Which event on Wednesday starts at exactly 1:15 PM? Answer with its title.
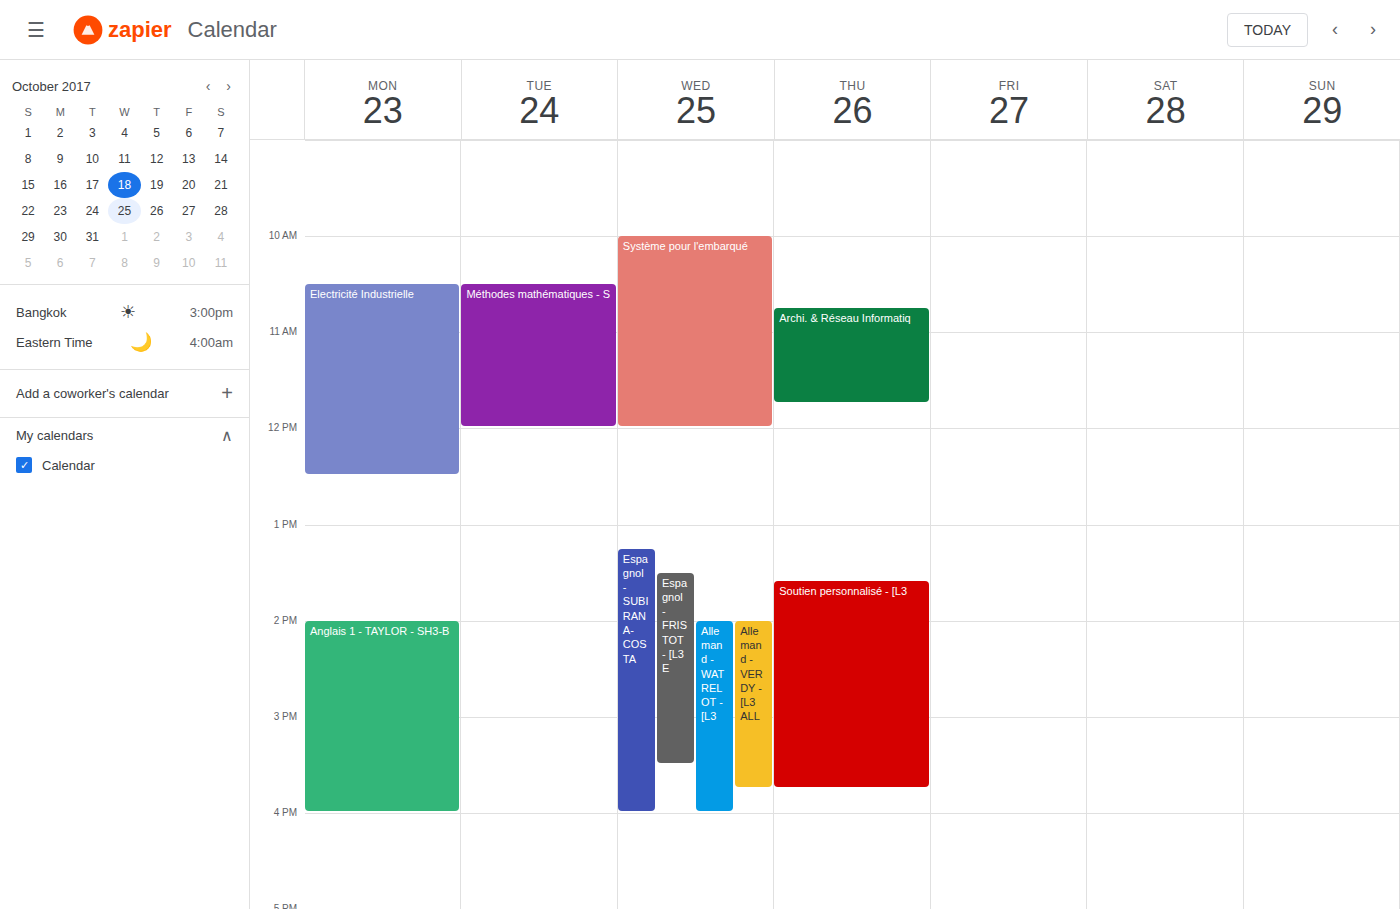
"Espagnol - SUBIRANA-COSTA"